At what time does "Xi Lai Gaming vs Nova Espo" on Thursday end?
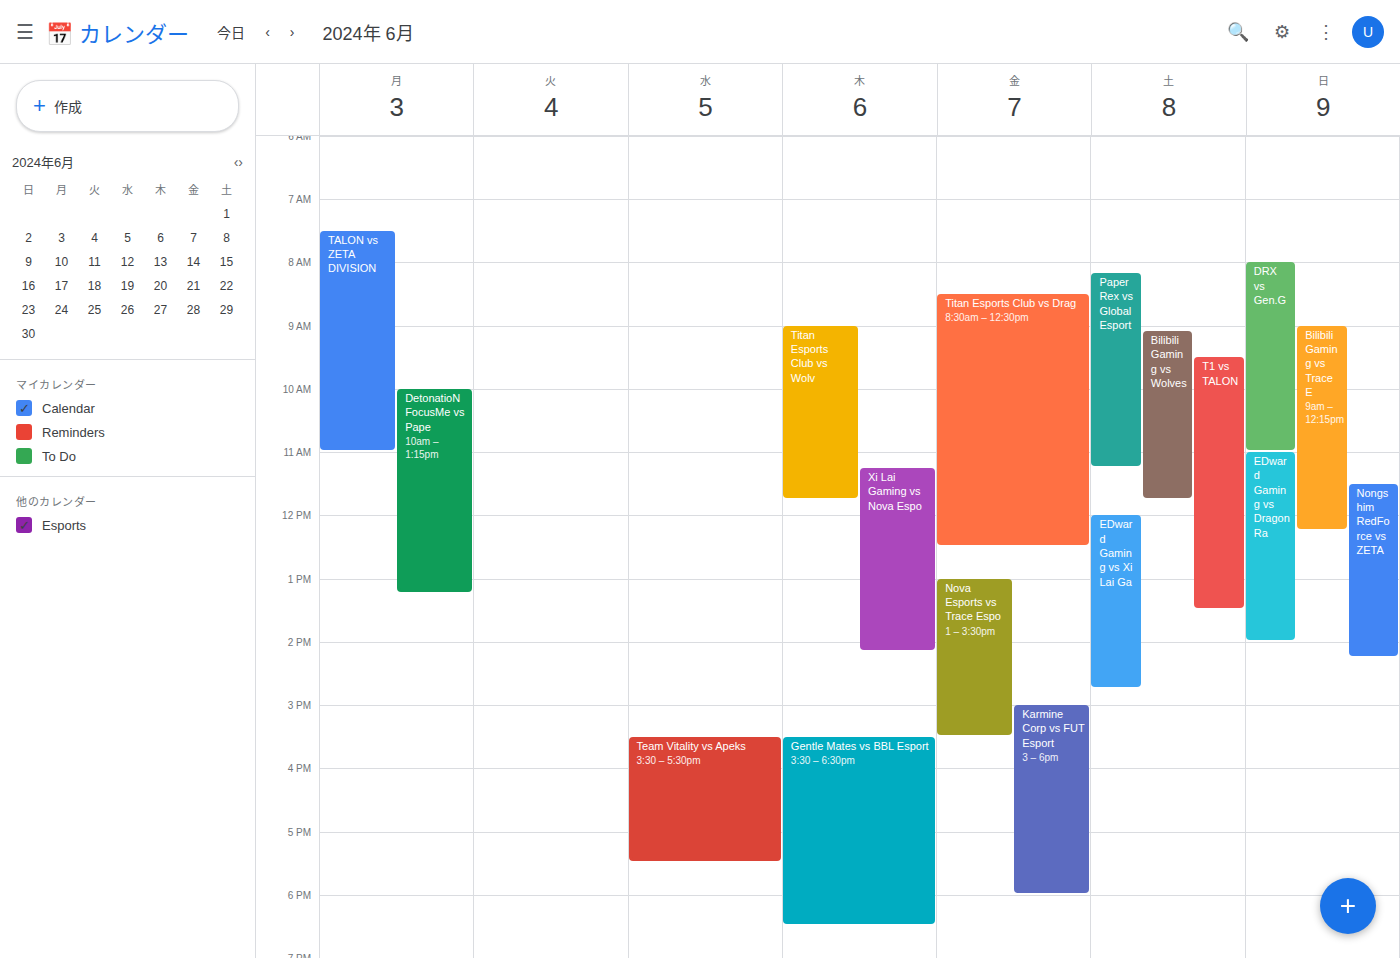
2:10 PM